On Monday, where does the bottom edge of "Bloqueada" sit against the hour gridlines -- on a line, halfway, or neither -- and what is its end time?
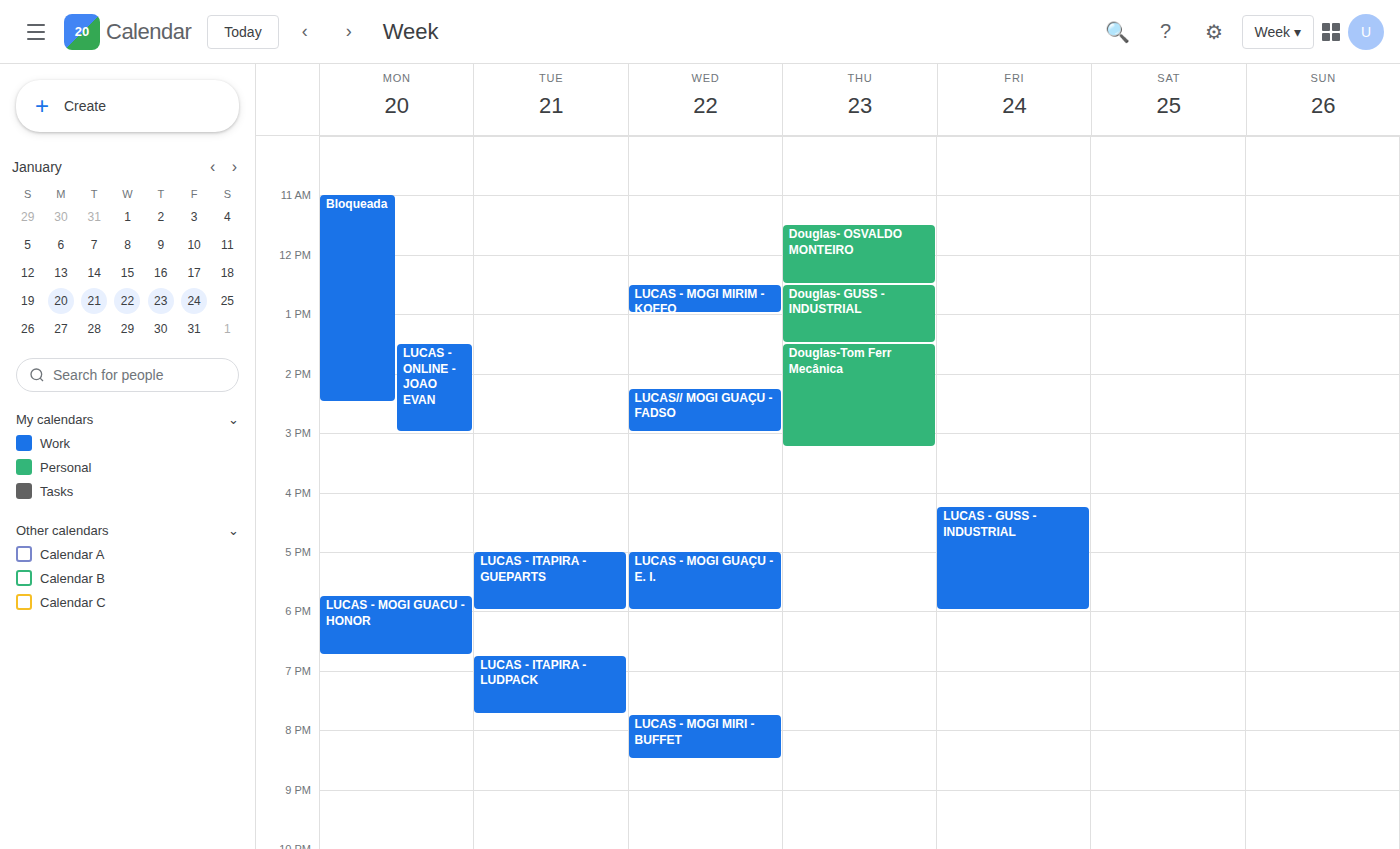
2:30 PM -- halfway between the 2 PM and 3 PM lines.